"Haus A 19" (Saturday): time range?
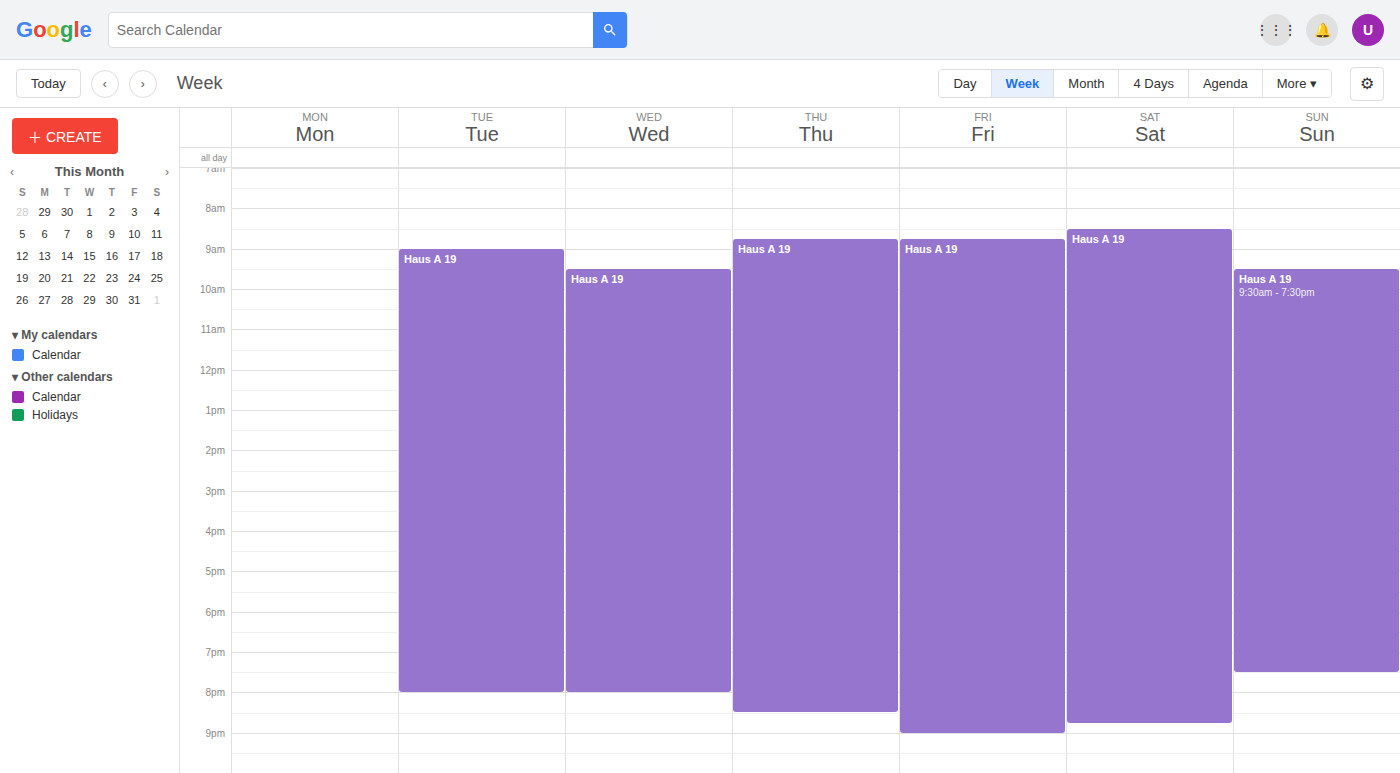
8:30 AM to 8:45 PM